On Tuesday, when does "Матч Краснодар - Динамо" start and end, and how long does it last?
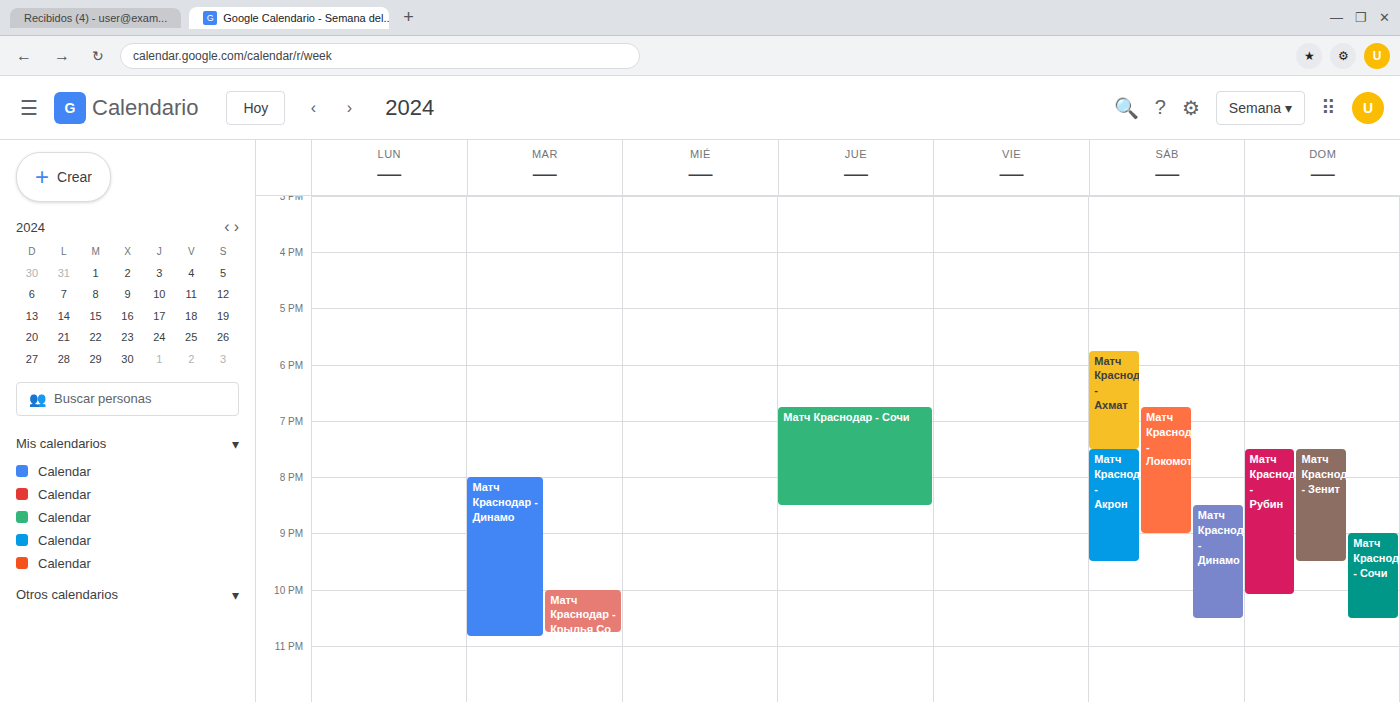
20:00 to 22:50, 2 hours 50 minutes